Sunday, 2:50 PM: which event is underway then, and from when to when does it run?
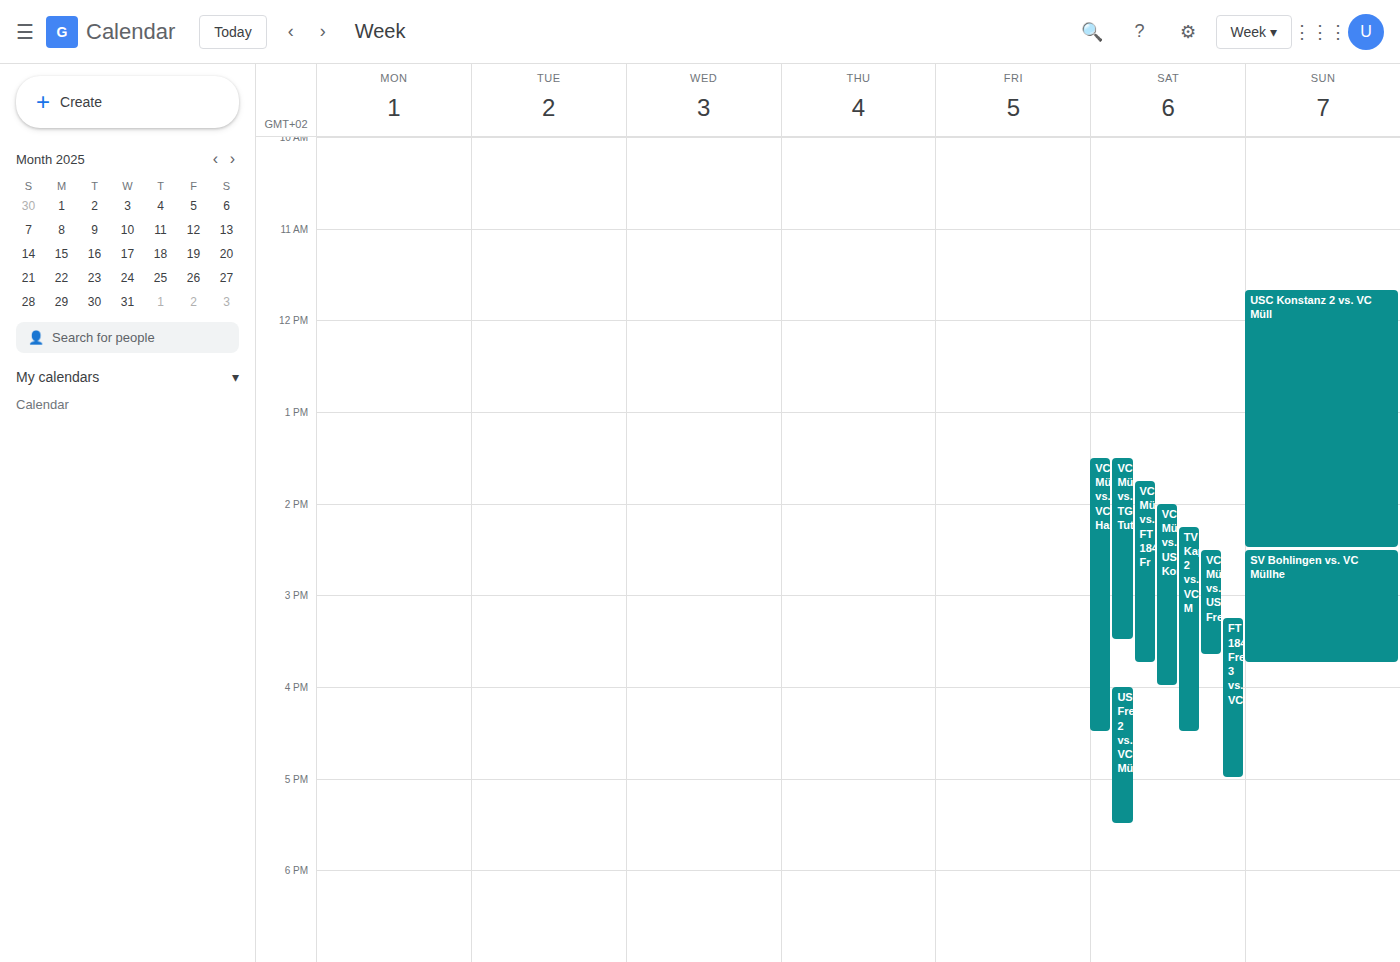
"SV Bohlingen vs. VC Müllhe", 2:30 PM to 3:45 PM